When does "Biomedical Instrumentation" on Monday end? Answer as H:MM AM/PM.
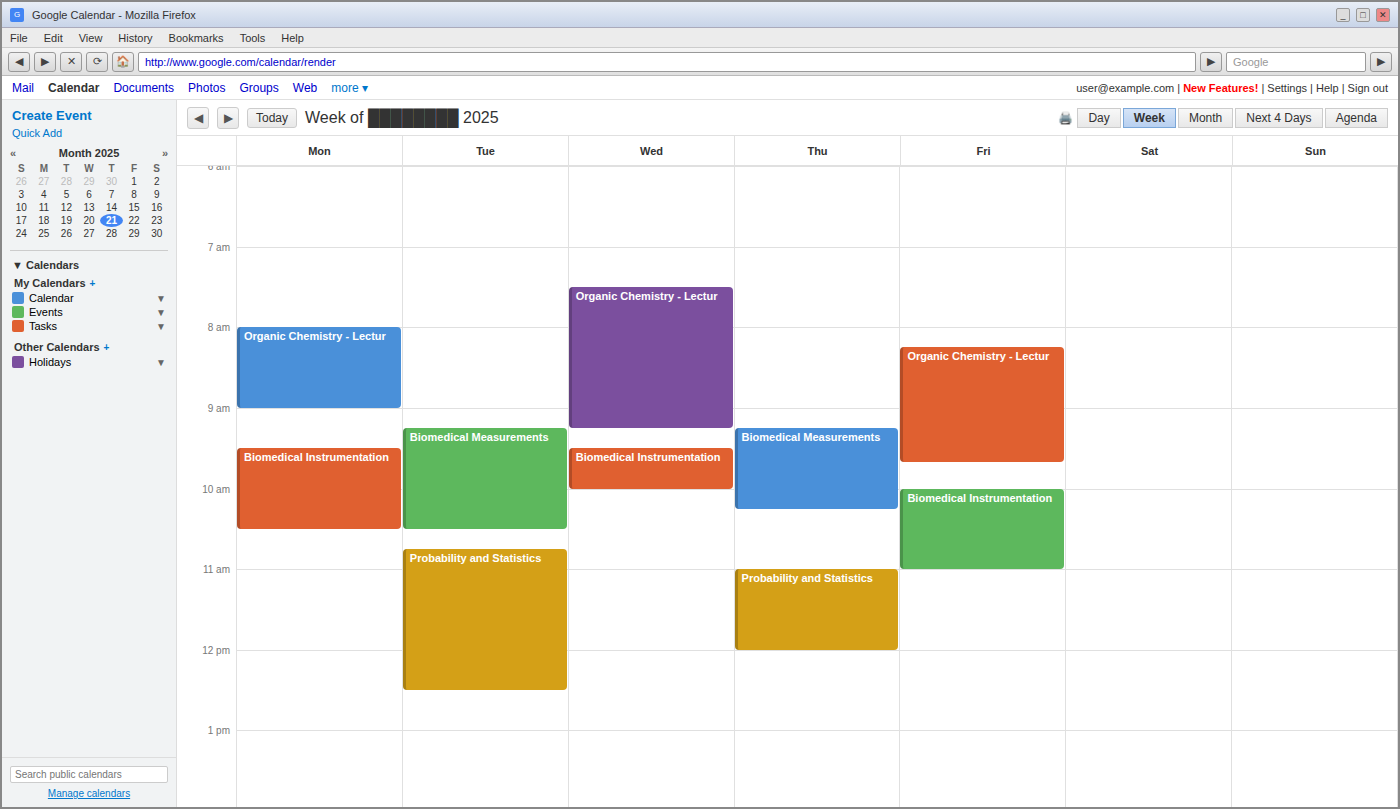
10:30 AM